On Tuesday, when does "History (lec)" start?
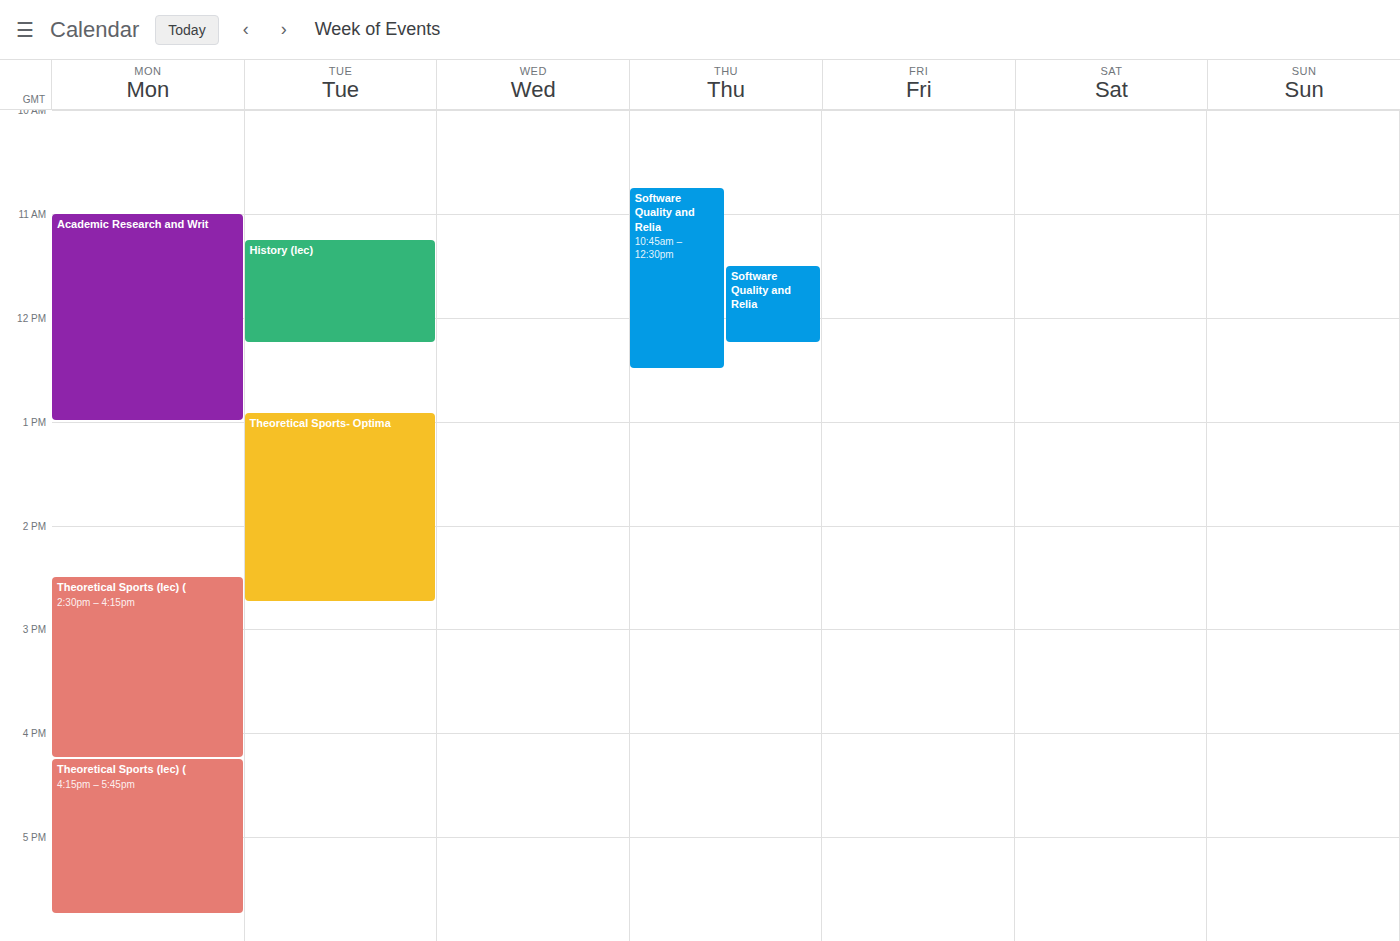
11:15